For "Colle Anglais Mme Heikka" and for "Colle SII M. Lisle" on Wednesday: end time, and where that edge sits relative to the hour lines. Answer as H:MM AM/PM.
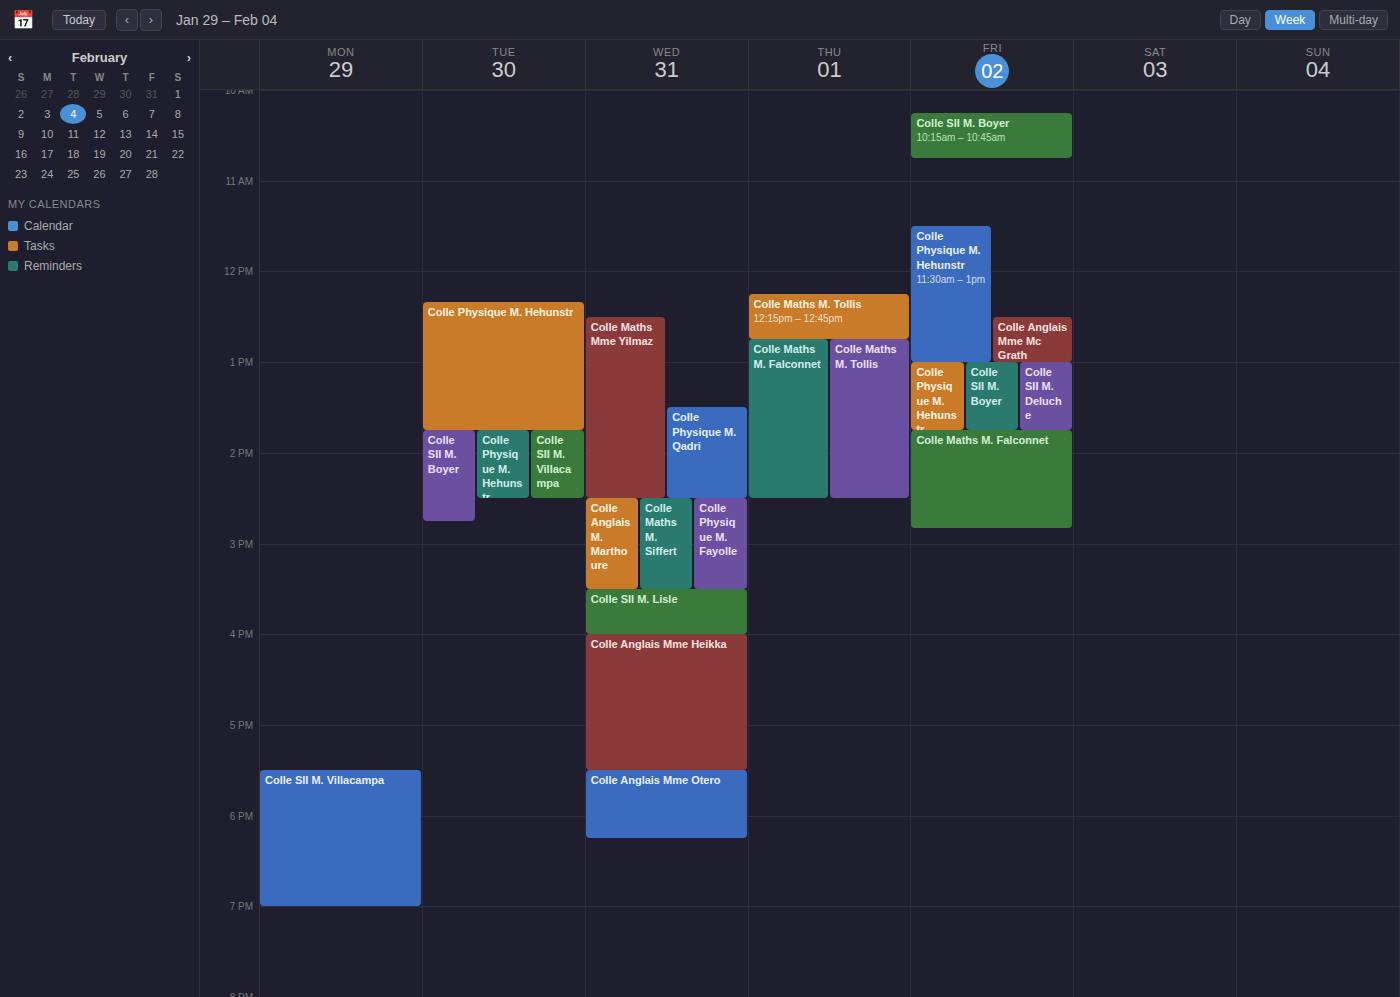
"Colle Anglais Mme Heikka": 5:30 PM, halfway between the 5 PM and 6 PM lines. "Colle SII M. Lisle": 4:00 PM, exactly on the 4 PM line.